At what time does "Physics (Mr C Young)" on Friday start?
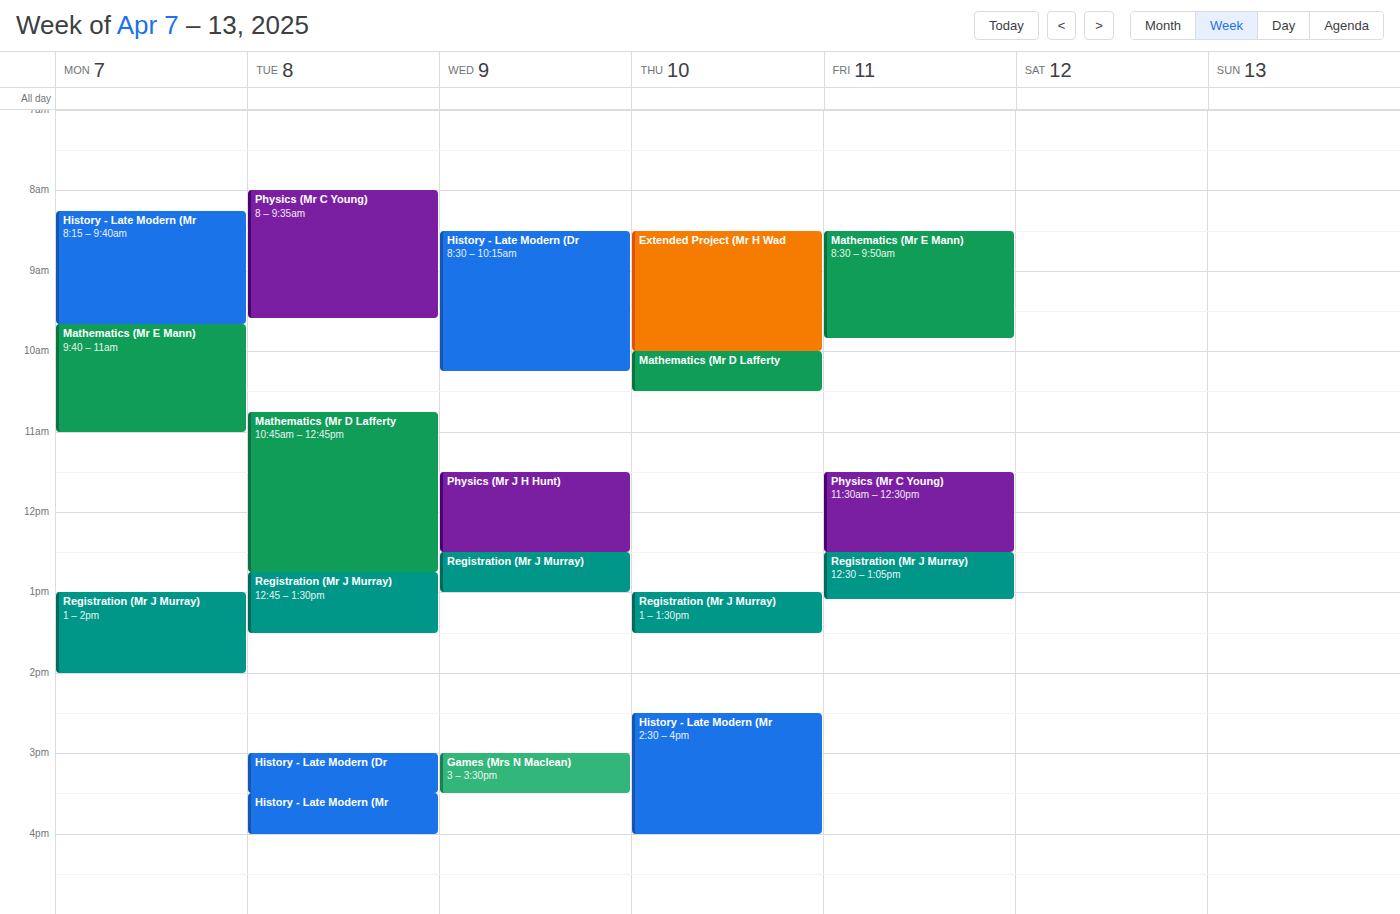
11:30 AM